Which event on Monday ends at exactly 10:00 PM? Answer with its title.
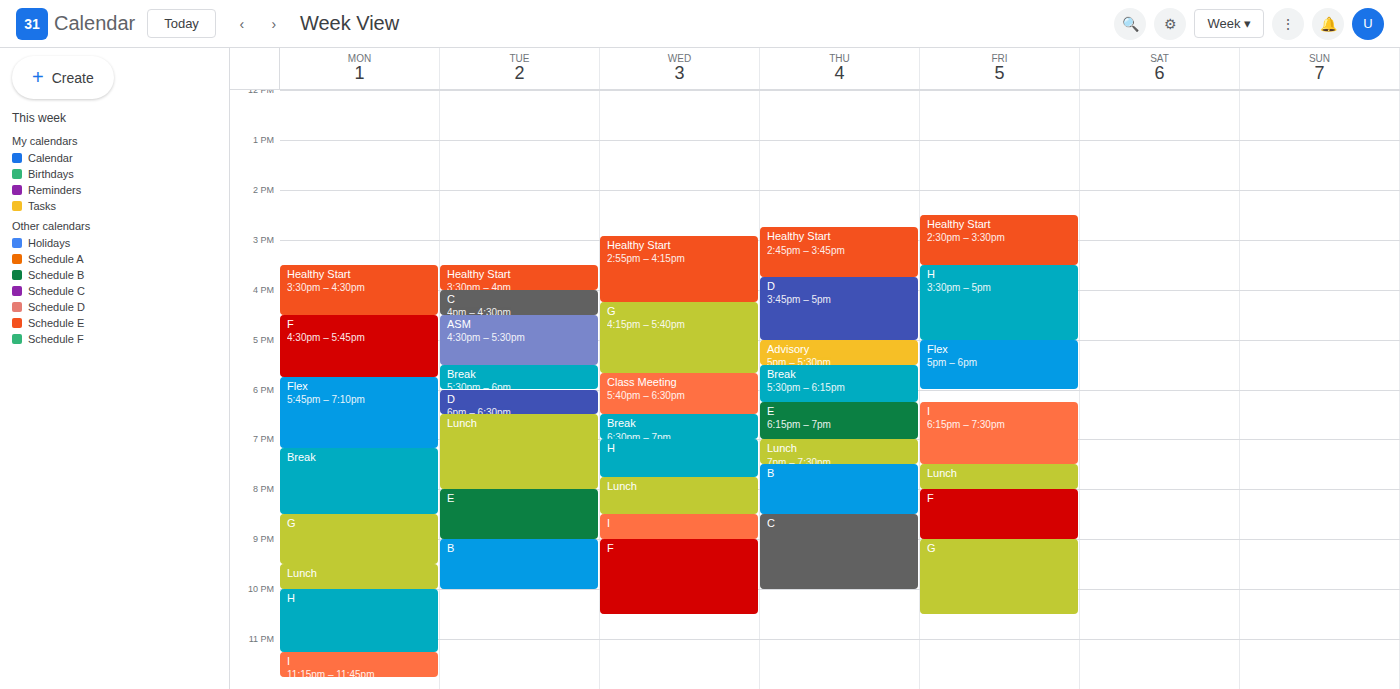
"Lunch"